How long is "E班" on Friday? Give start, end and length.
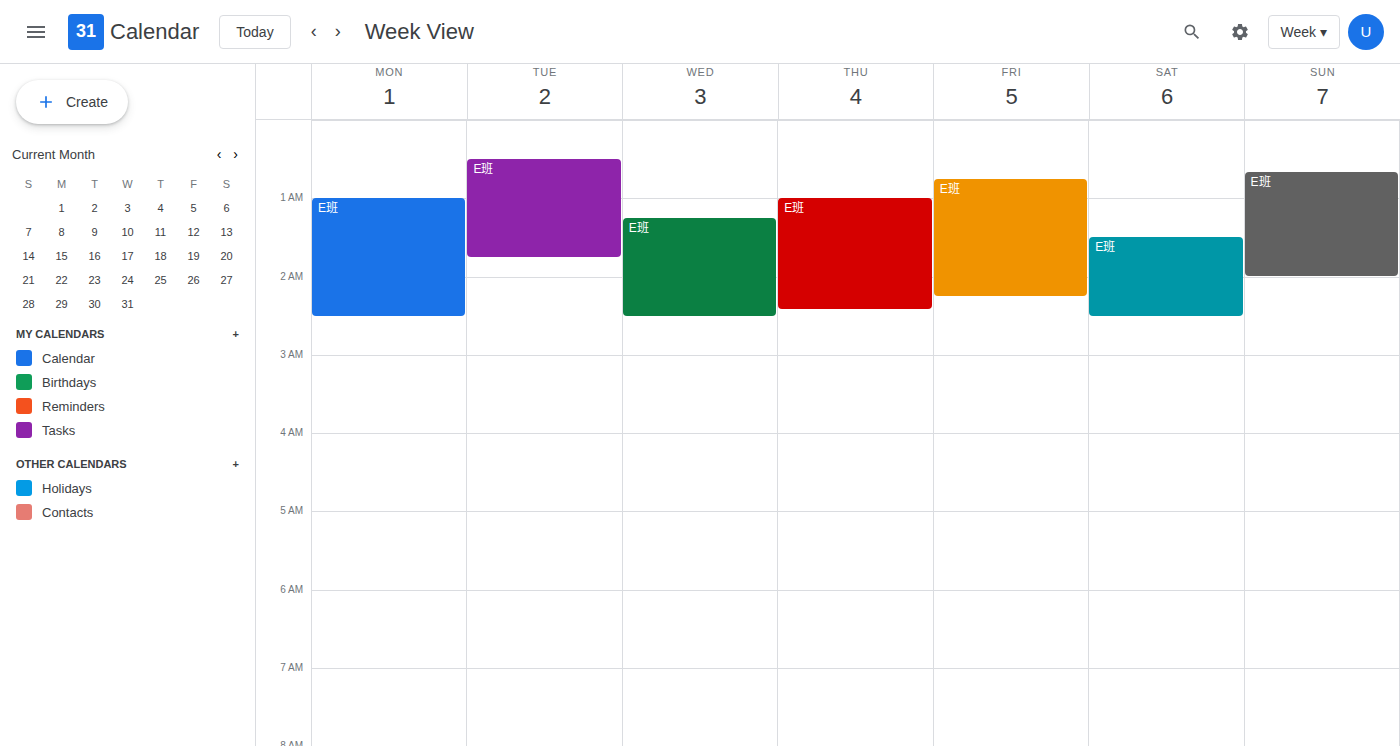
12:45 AM to 2:15 AM, 1 hour 30 minutes